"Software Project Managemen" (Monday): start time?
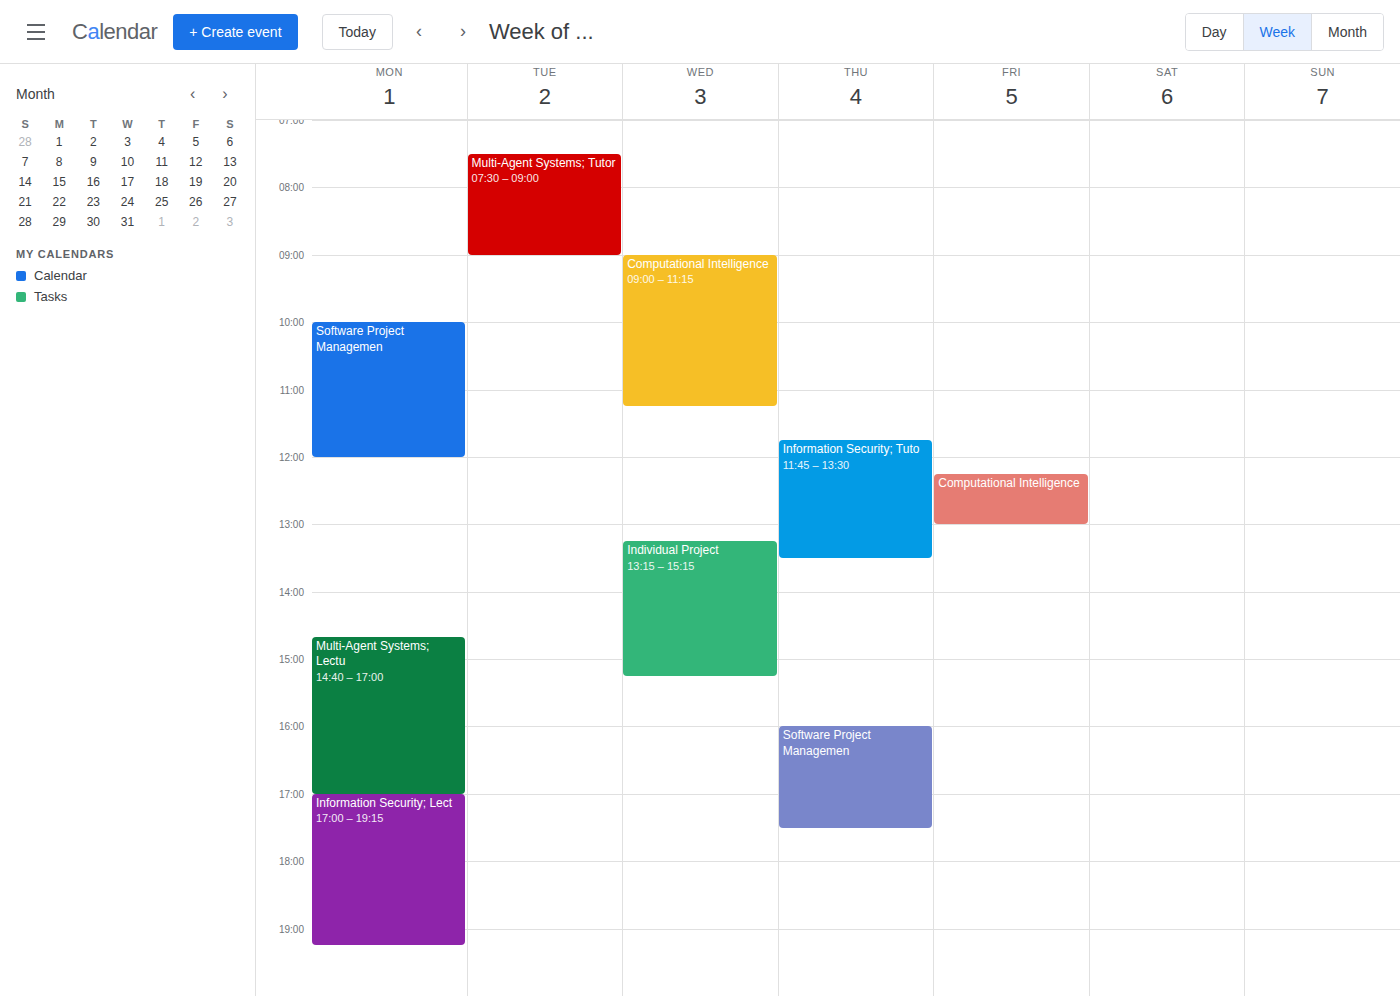
10:00 AM